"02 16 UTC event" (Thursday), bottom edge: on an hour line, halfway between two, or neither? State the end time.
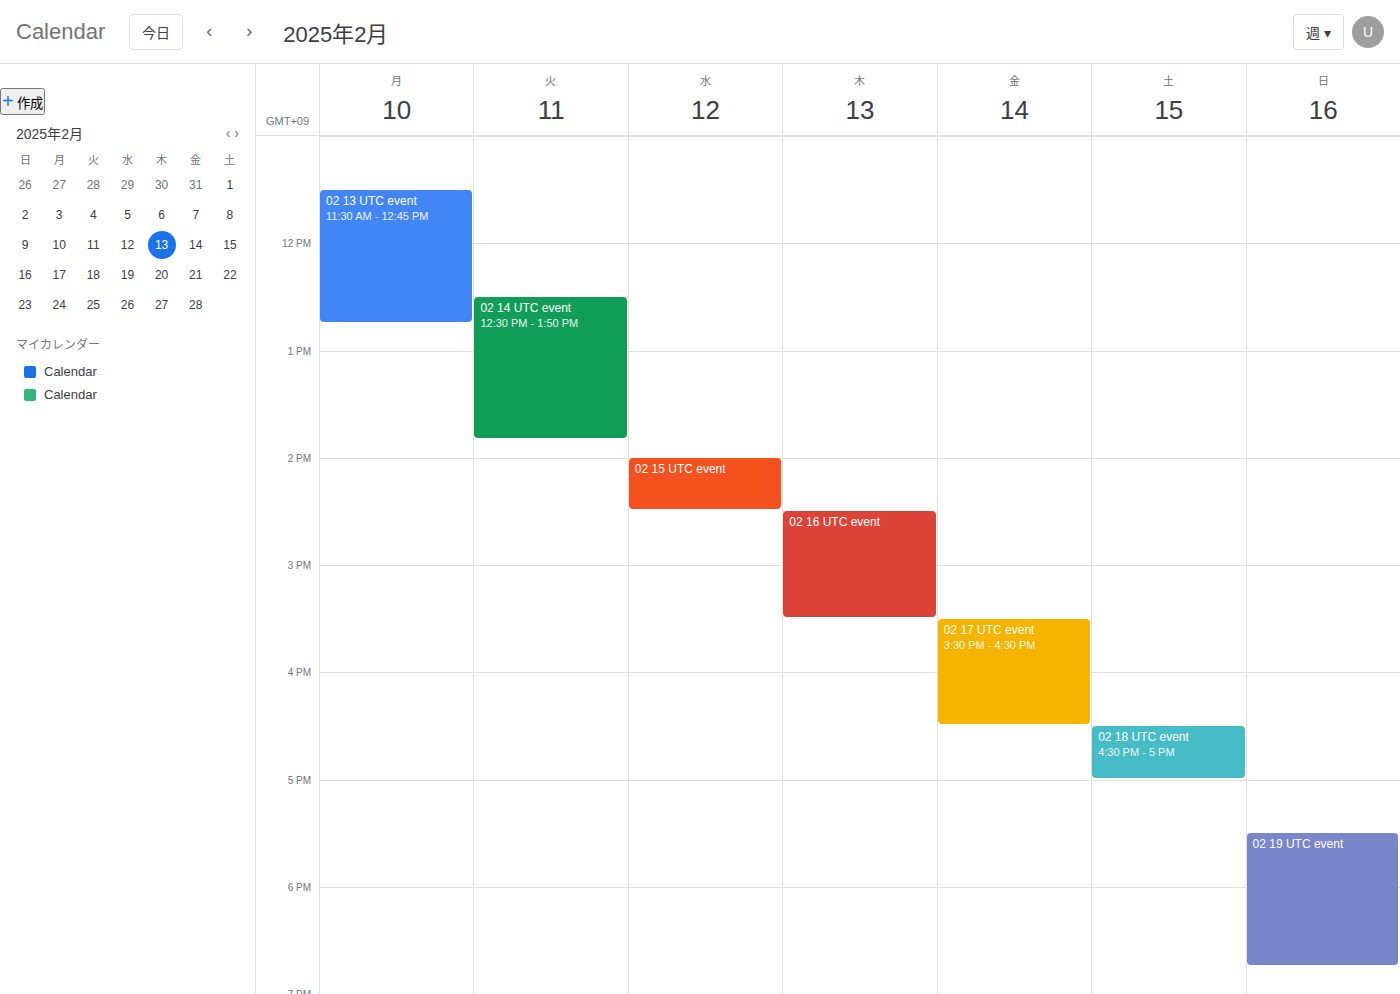
3:30 PM -- halfway between the 3 PM and 4 PM lines.